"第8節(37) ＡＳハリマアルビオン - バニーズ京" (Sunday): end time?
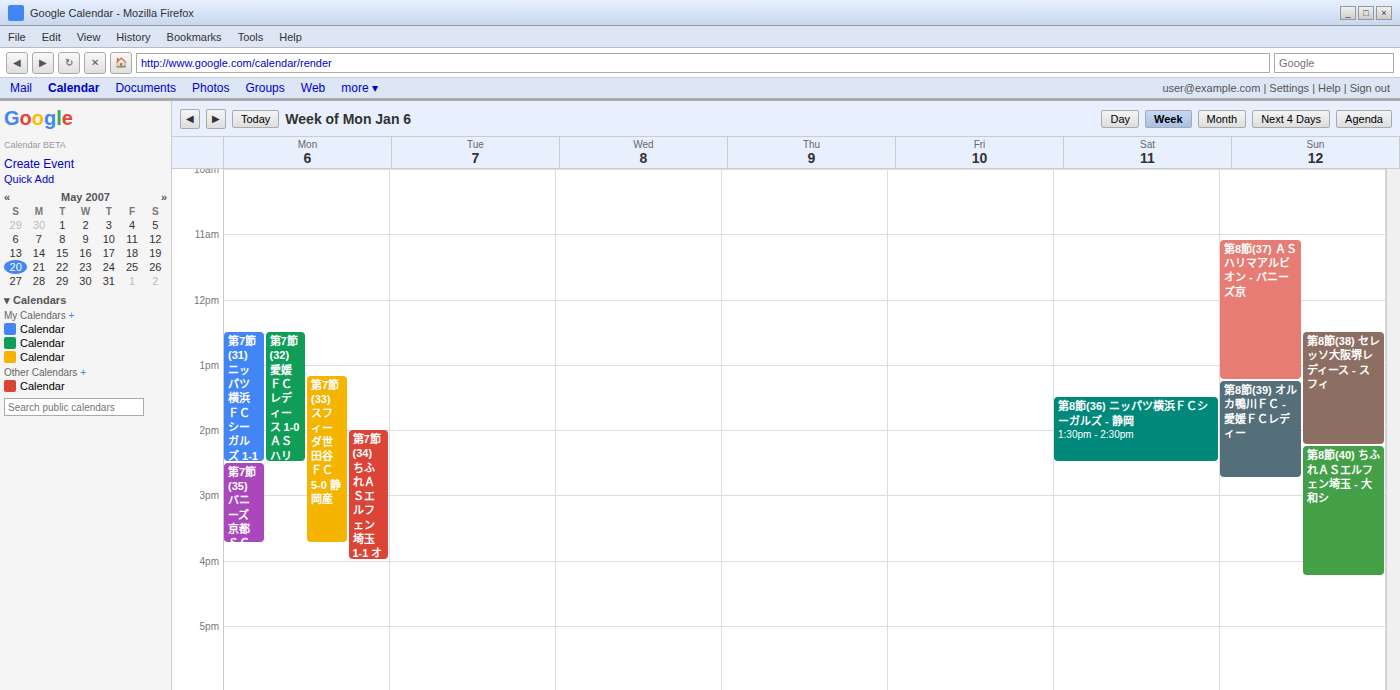
1:15 PM